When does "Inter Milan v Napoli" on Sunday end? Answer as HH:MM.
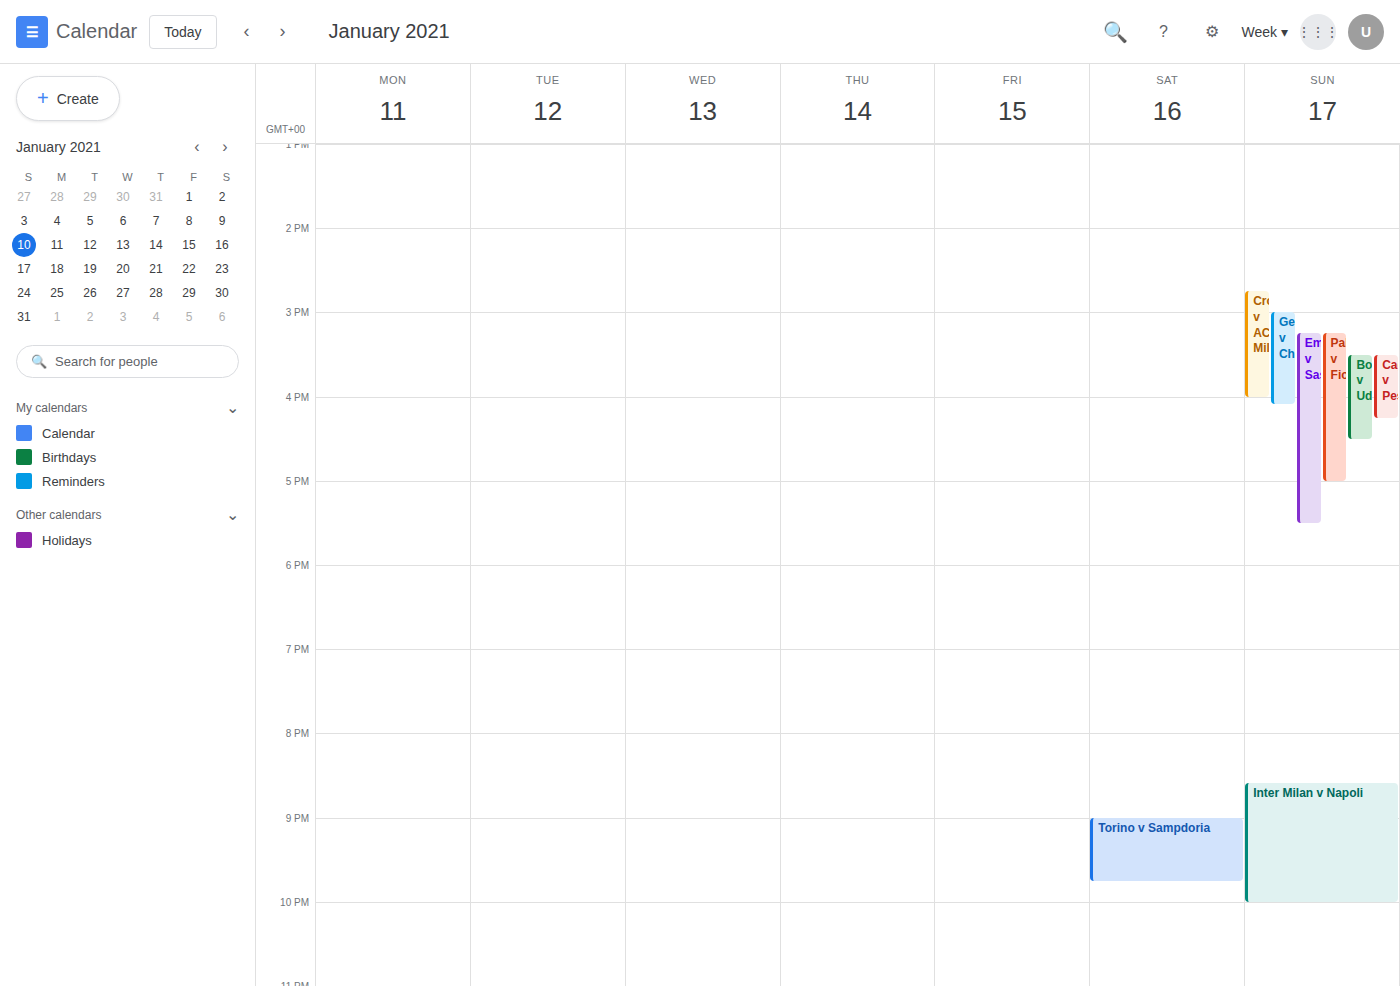
22:00